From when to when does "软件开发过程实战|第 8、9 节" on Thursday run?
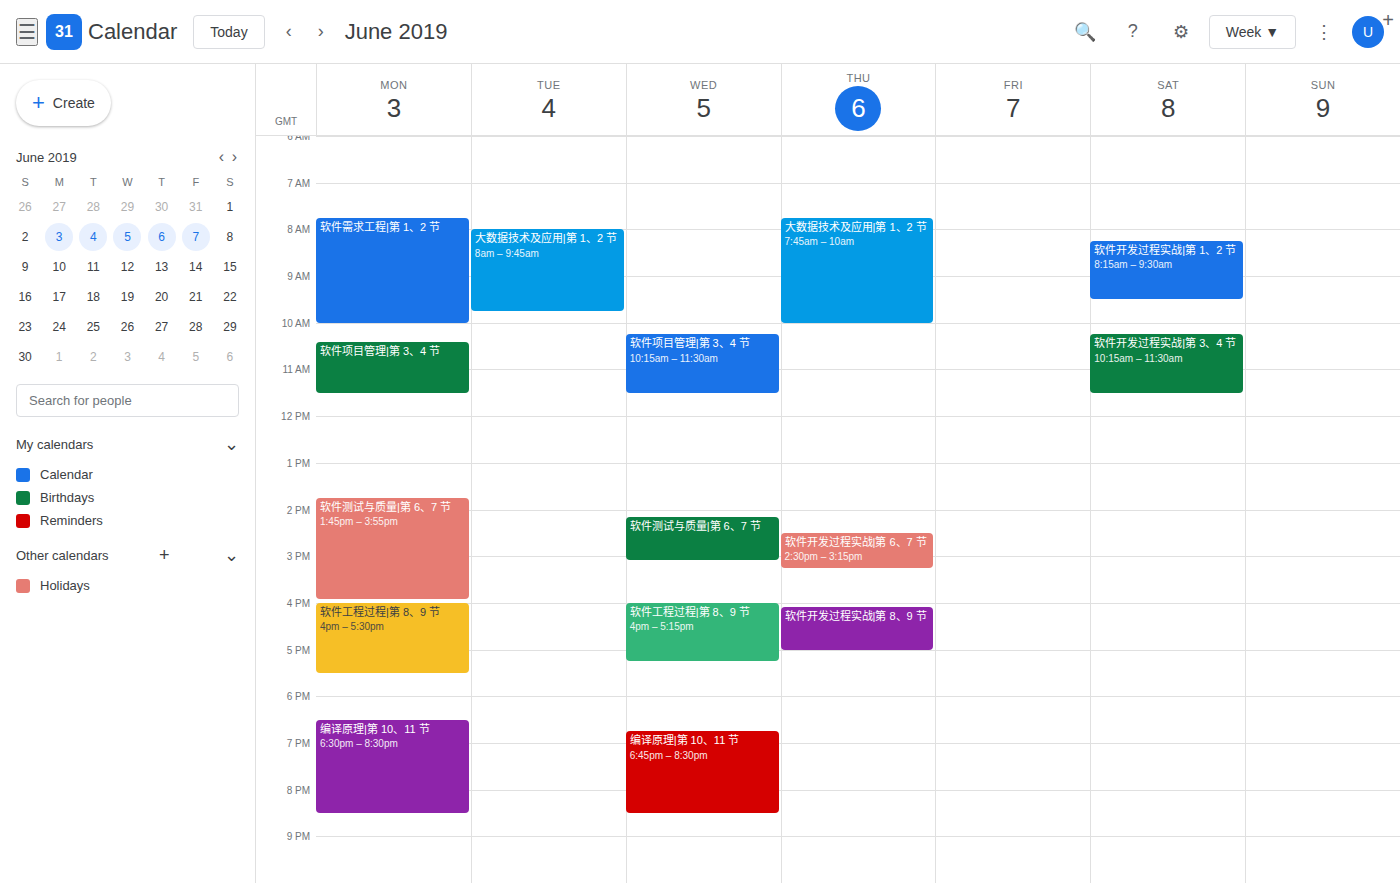
4:05 PM to 5:00 PM